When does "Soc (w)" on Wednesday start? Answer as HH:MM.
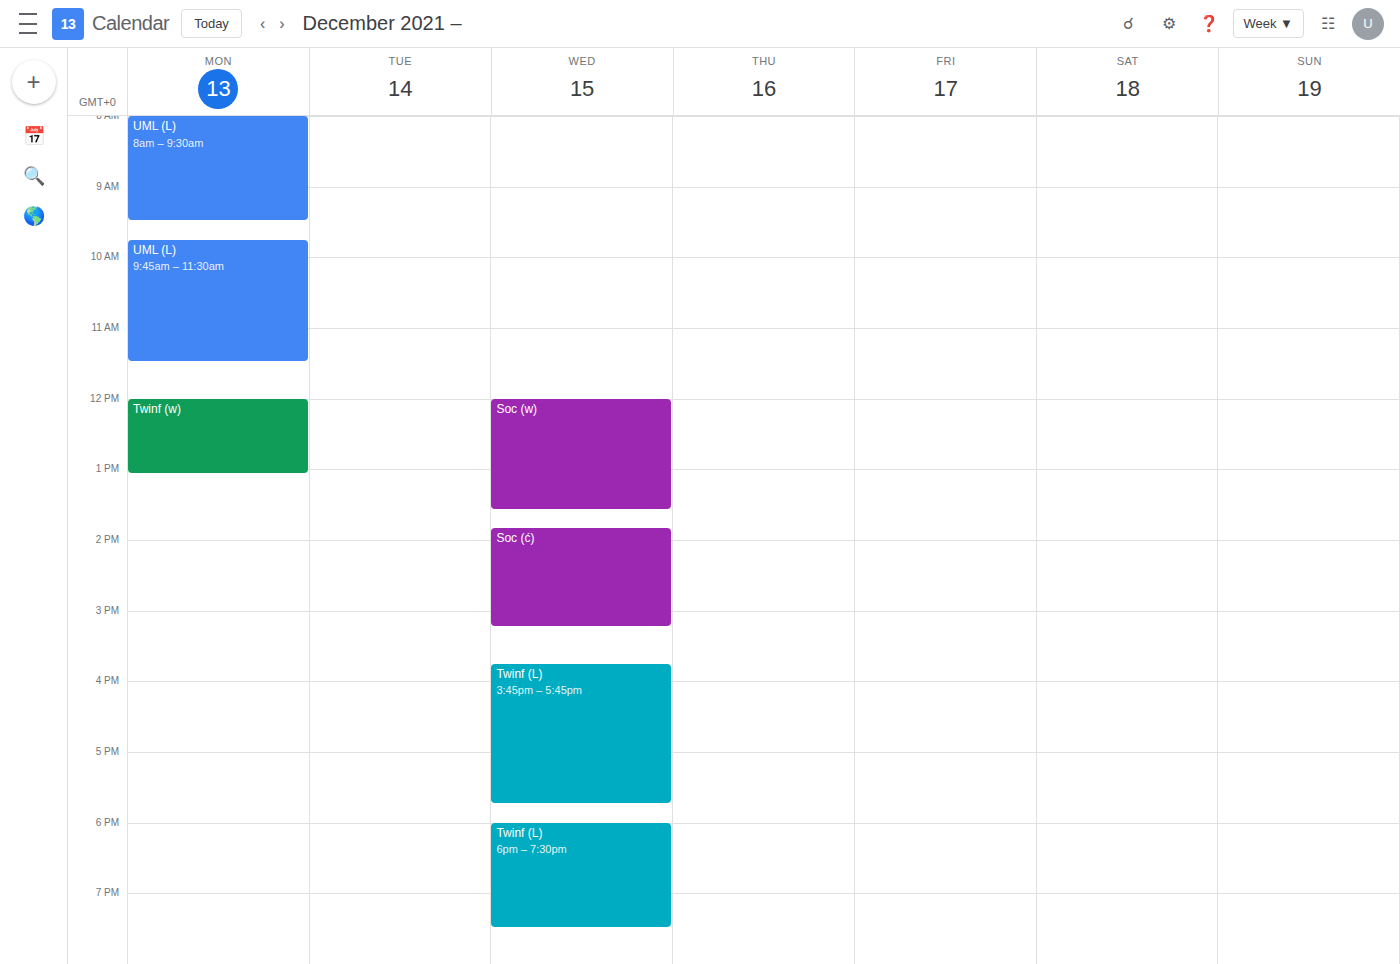
12:00